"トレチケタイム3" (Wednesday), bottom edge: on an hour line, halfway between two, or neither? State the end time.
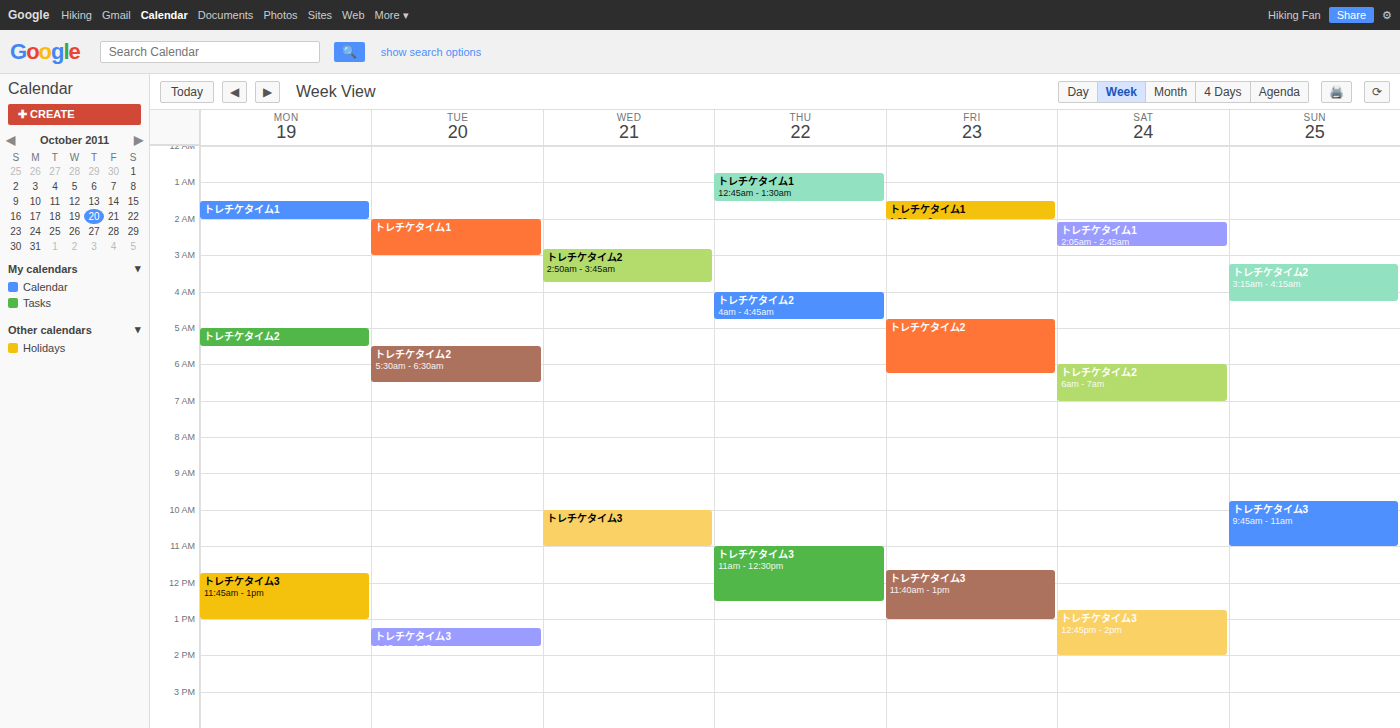
11:00 AM -- exactly on the 11 AM line.